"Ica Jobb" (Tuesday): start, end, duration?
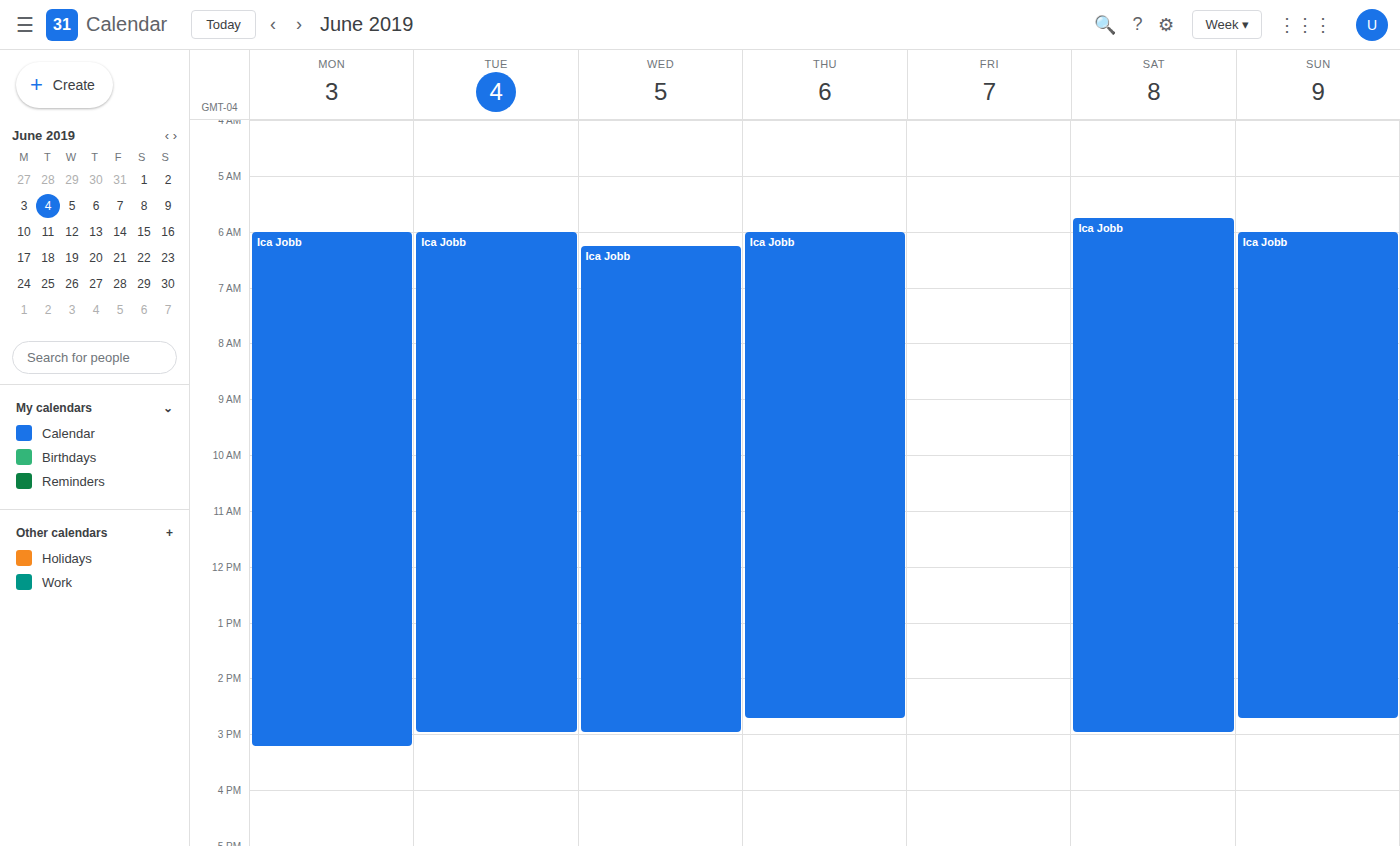
6:00 AM to 3:00 PM, 9 hours